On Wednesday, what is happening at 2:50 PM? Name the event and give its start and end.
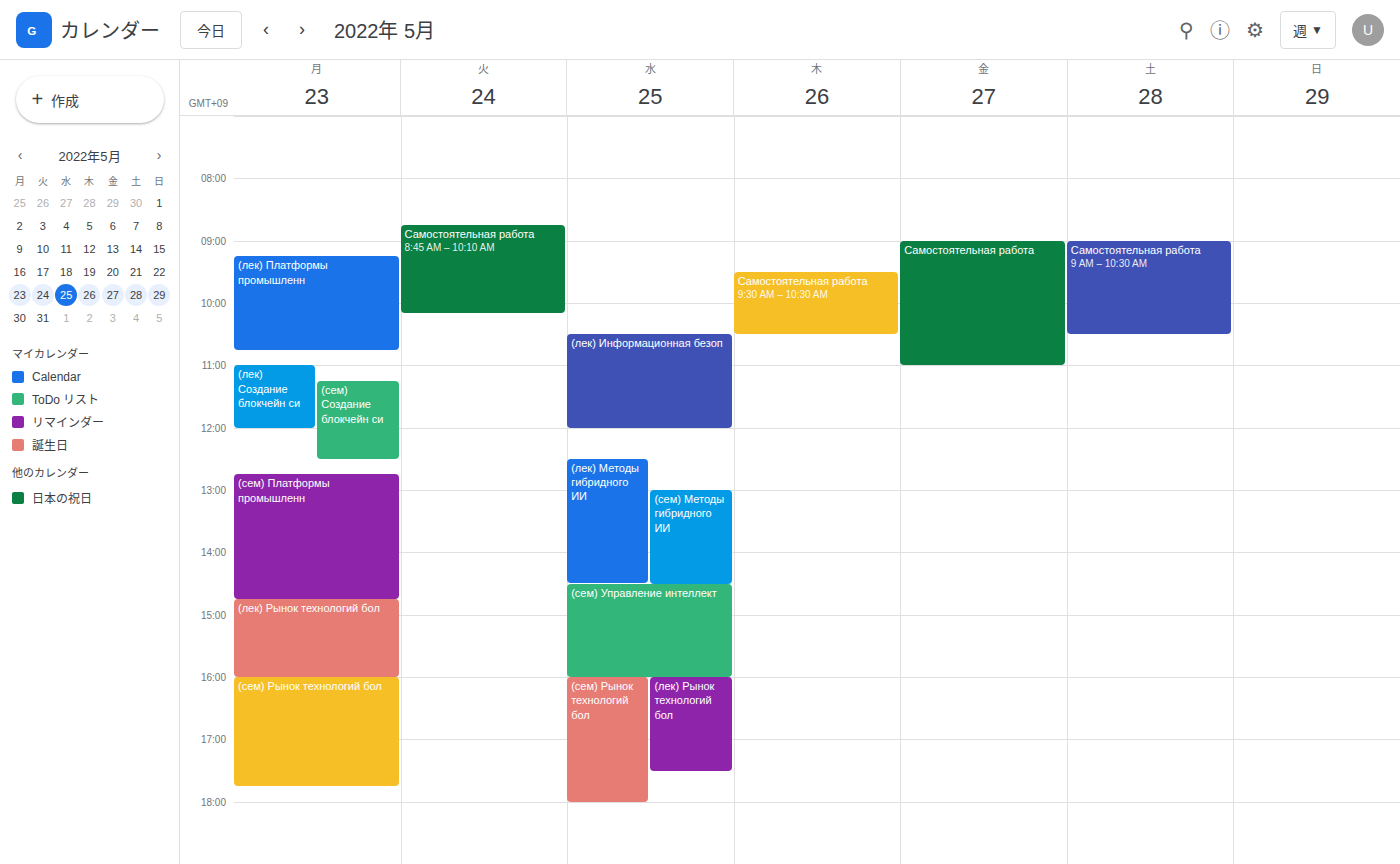
"(сем) Управление интеллект", 2:30 PM to 4:00 PM